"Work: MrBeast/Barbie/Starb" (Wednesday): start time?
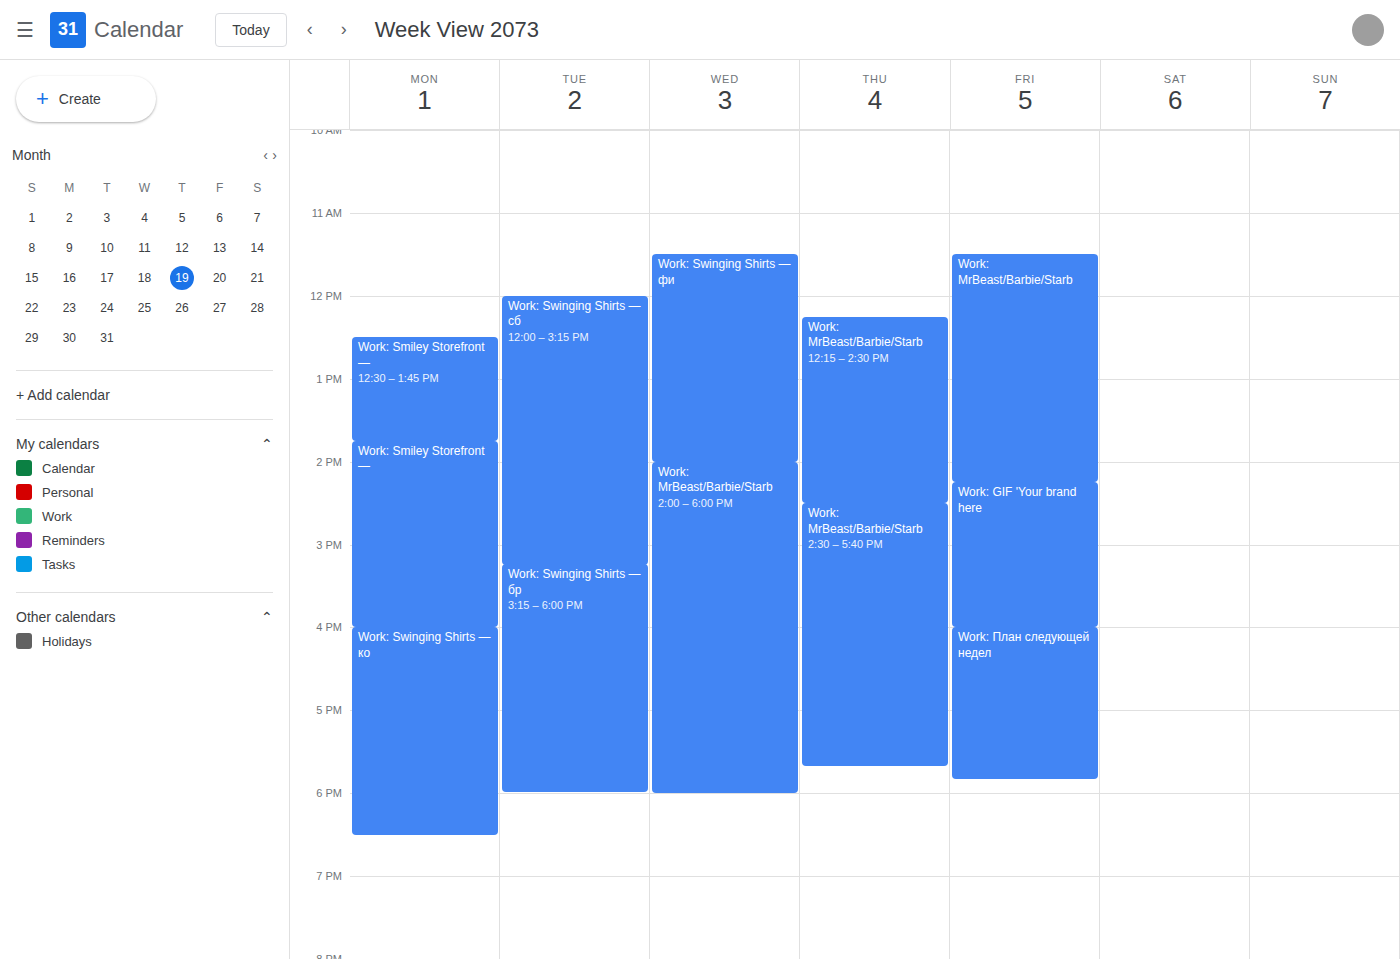
2:00 PM